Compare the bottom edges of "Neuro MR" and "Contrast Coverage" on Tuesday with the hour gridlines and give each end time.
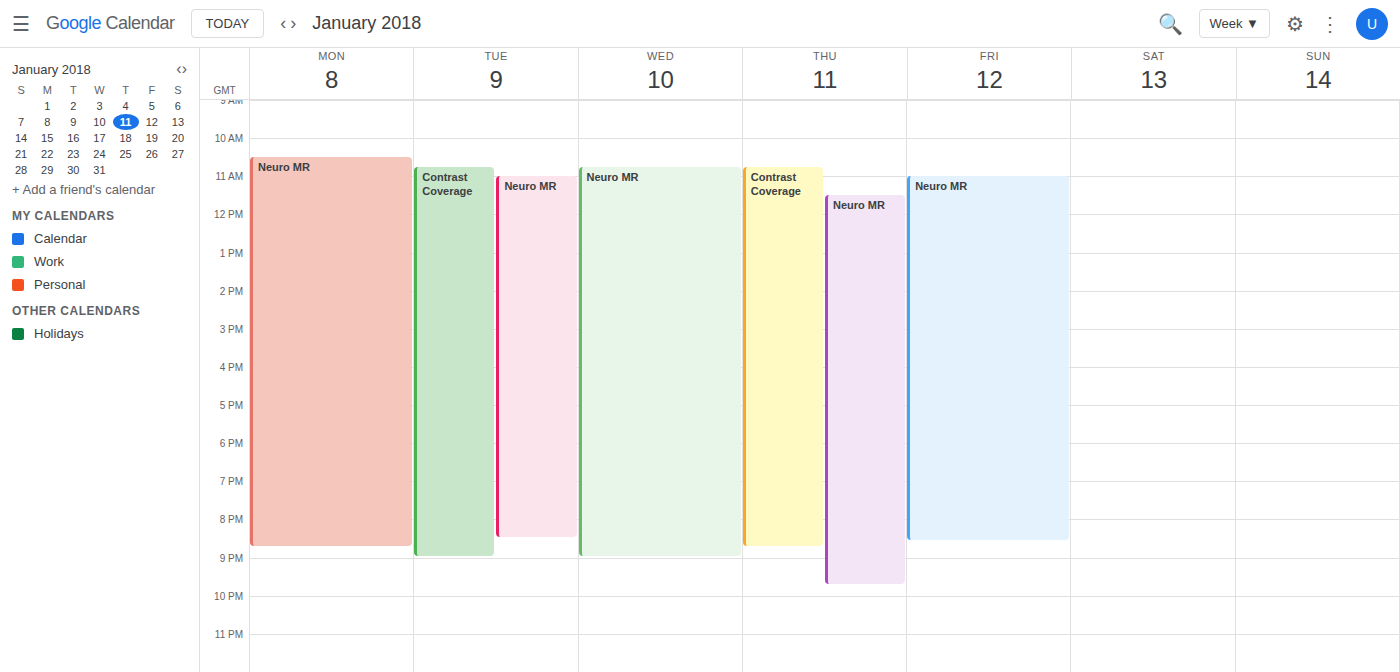
"Neuro MR": 8:30 PM, halfway between the 8 PM and 9 PM lines. "Contrast Coverage": 9:00 PM, exactly on the 9 PM line.